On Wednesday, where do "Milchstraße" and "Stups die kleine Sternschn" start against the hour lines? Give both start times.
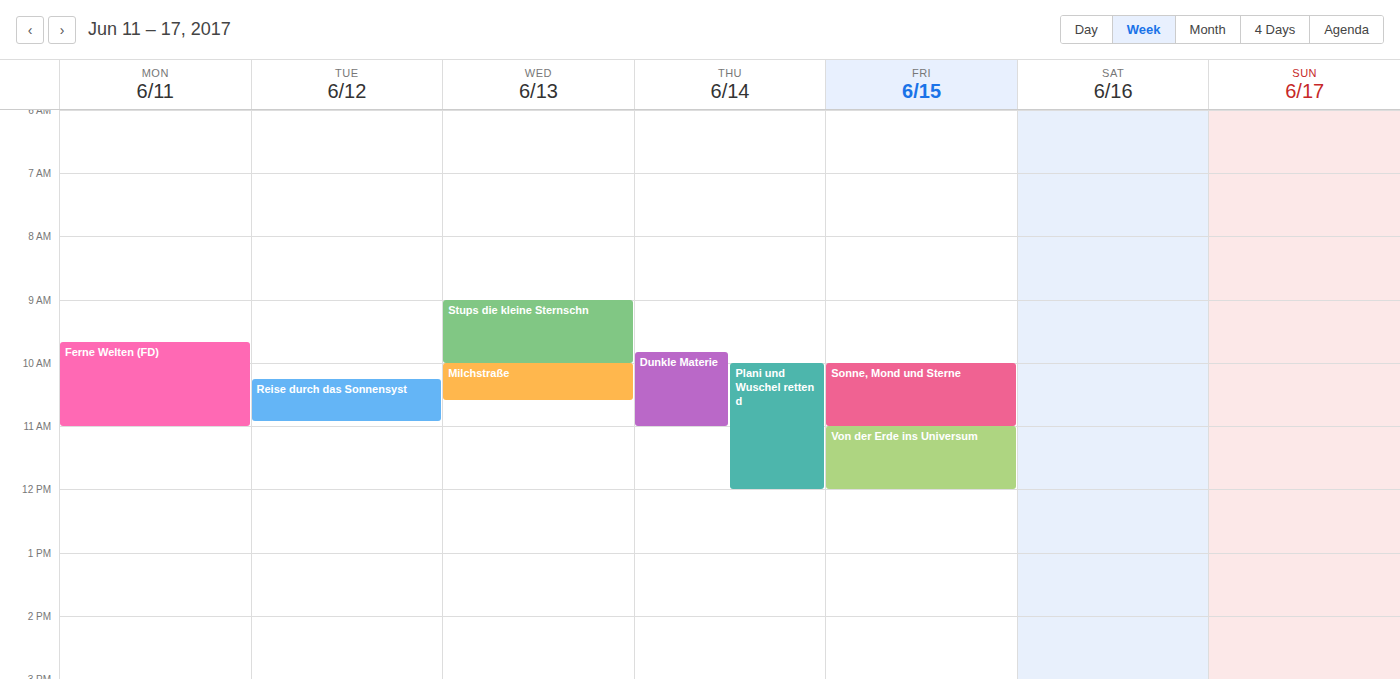
"Milchstraße": 10:00 AM, exactly on the 10 AM line. "Stups die kleine Sternschn": 9:00 AM, exactly on the 9 AM line.